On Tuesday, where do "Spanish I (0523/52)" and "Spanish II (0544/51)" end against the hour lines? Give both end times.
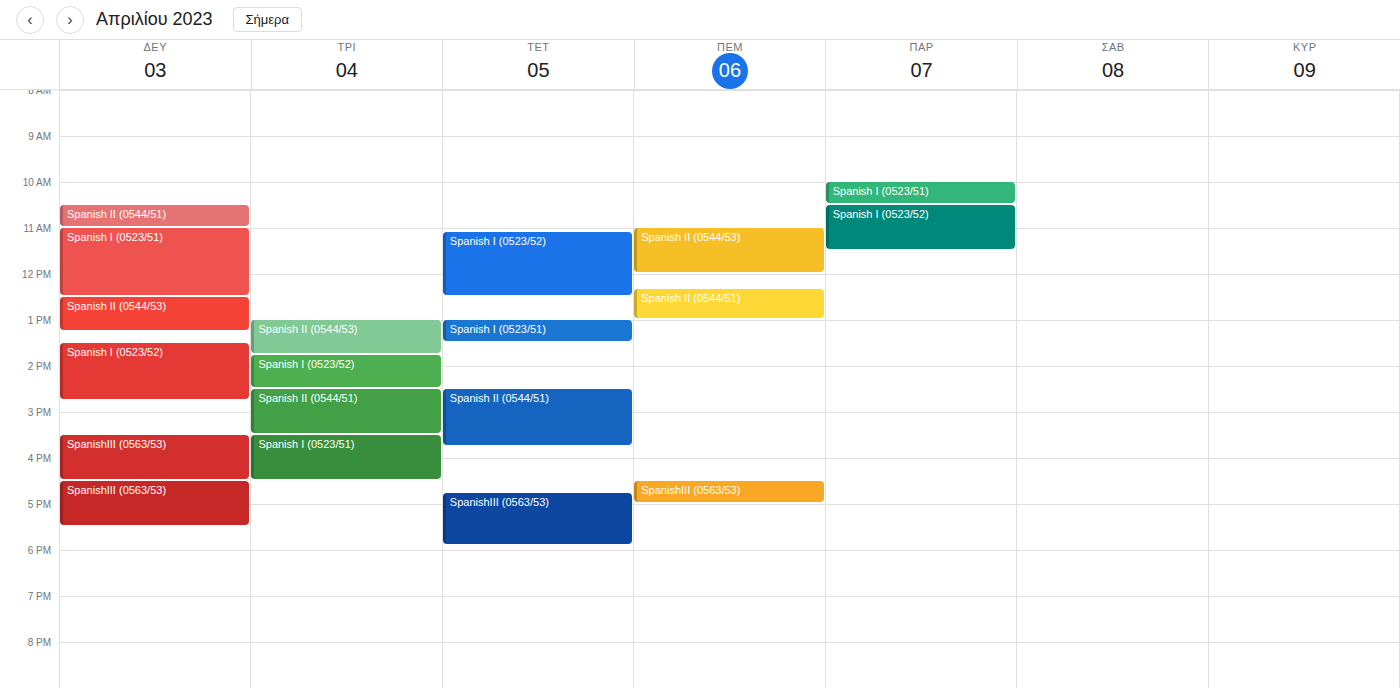
"Spanish I (0523/52)": 2:30 PM, halfway between the 2 PM and 3 PM lines. "Spanish II (0544/51)": 3:30 PM, halfway between the 3 PM and 4 PM lines.